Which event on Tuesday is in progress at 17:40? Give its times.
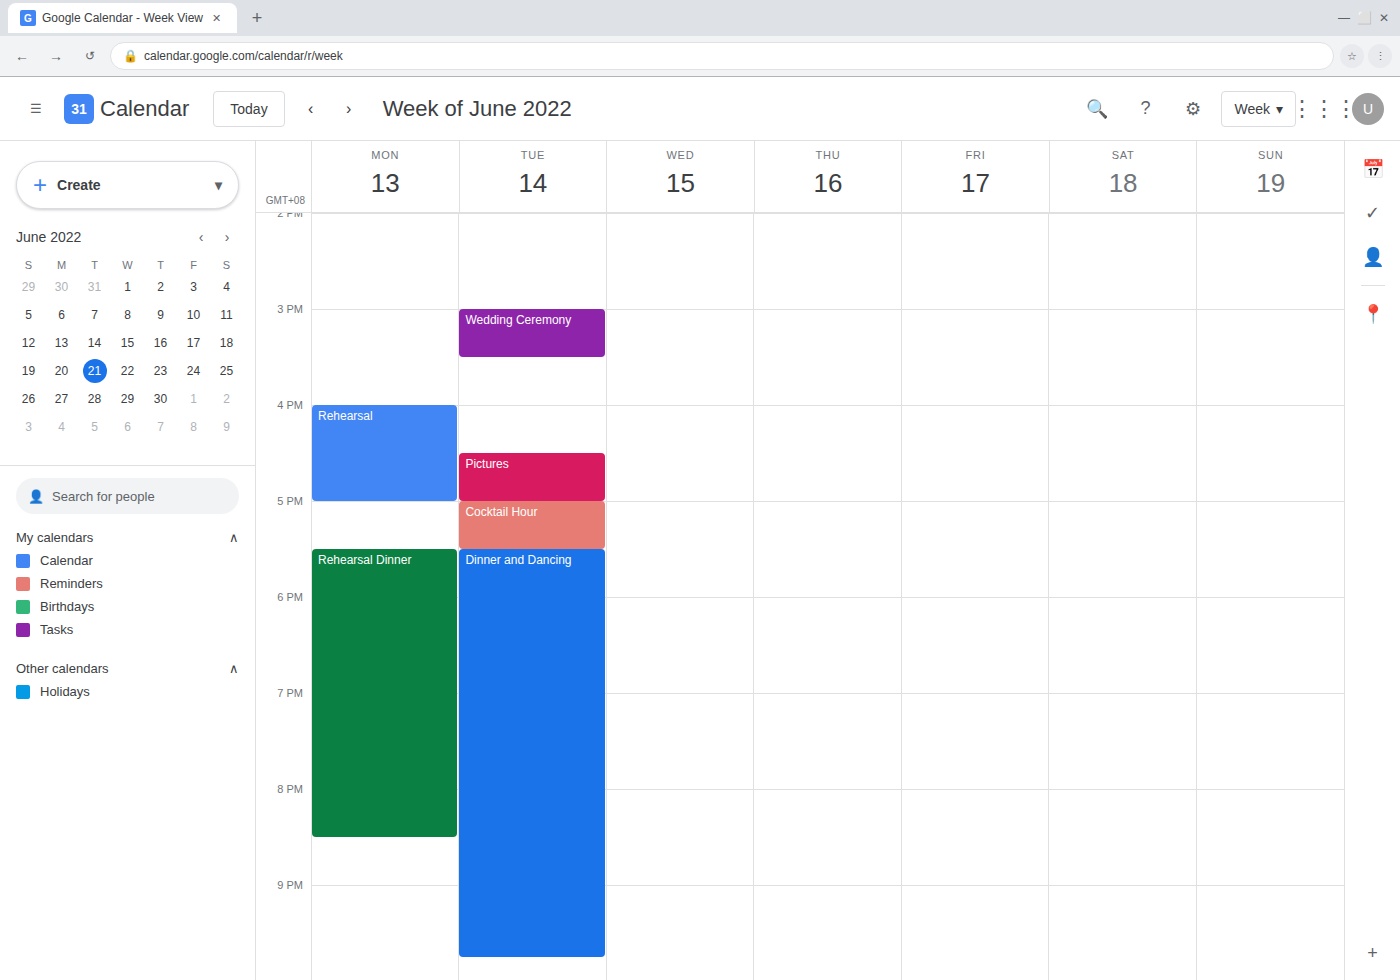
"Dinner and Dancing", 17:30 to 21:45